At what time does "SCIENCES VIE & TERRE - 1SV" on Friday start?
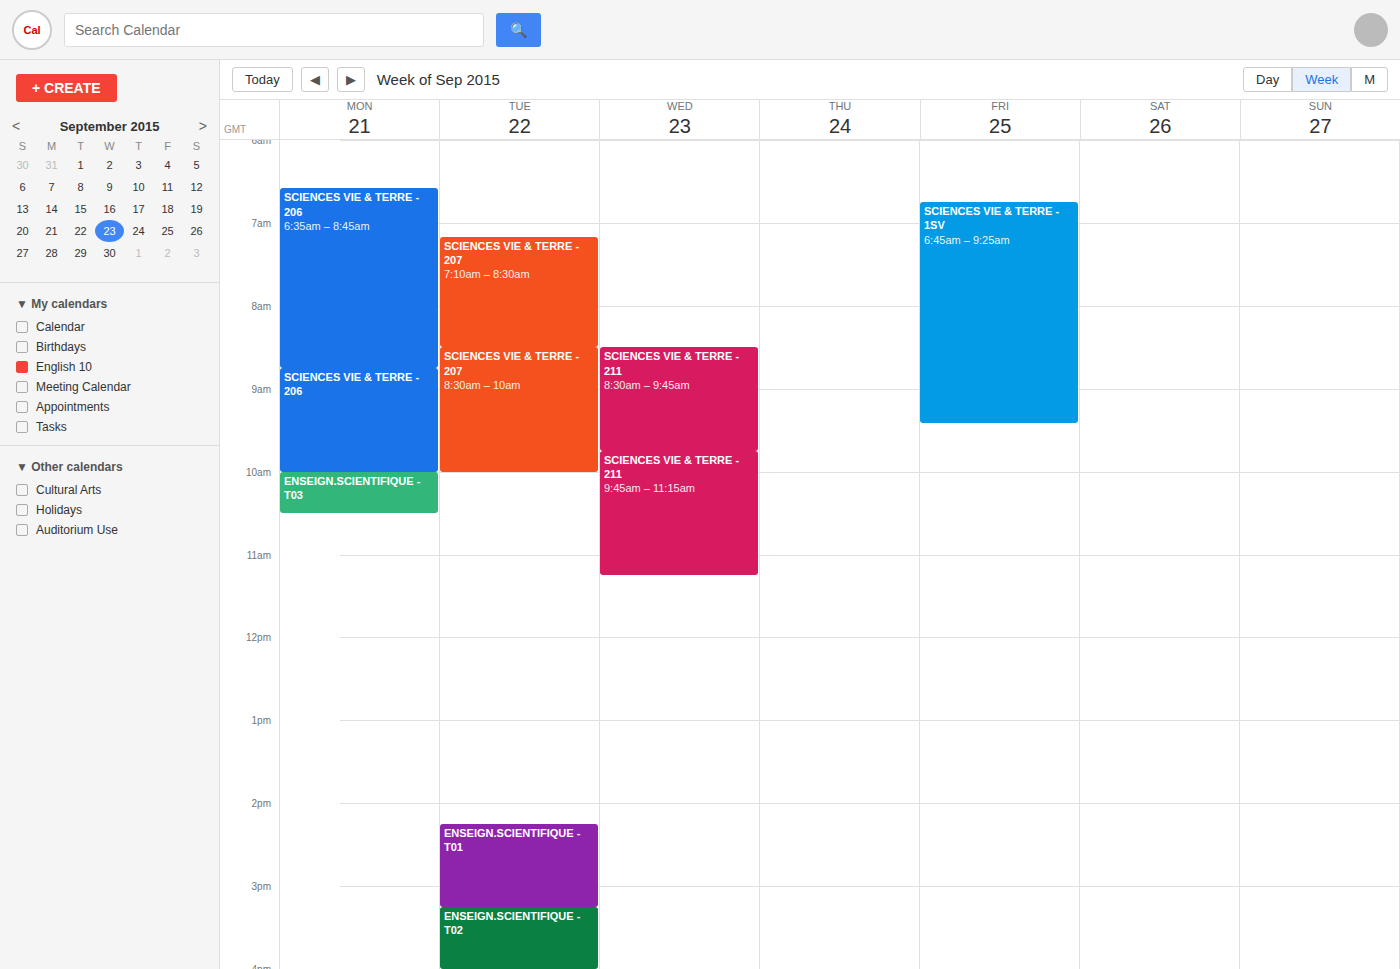
6:45 AM